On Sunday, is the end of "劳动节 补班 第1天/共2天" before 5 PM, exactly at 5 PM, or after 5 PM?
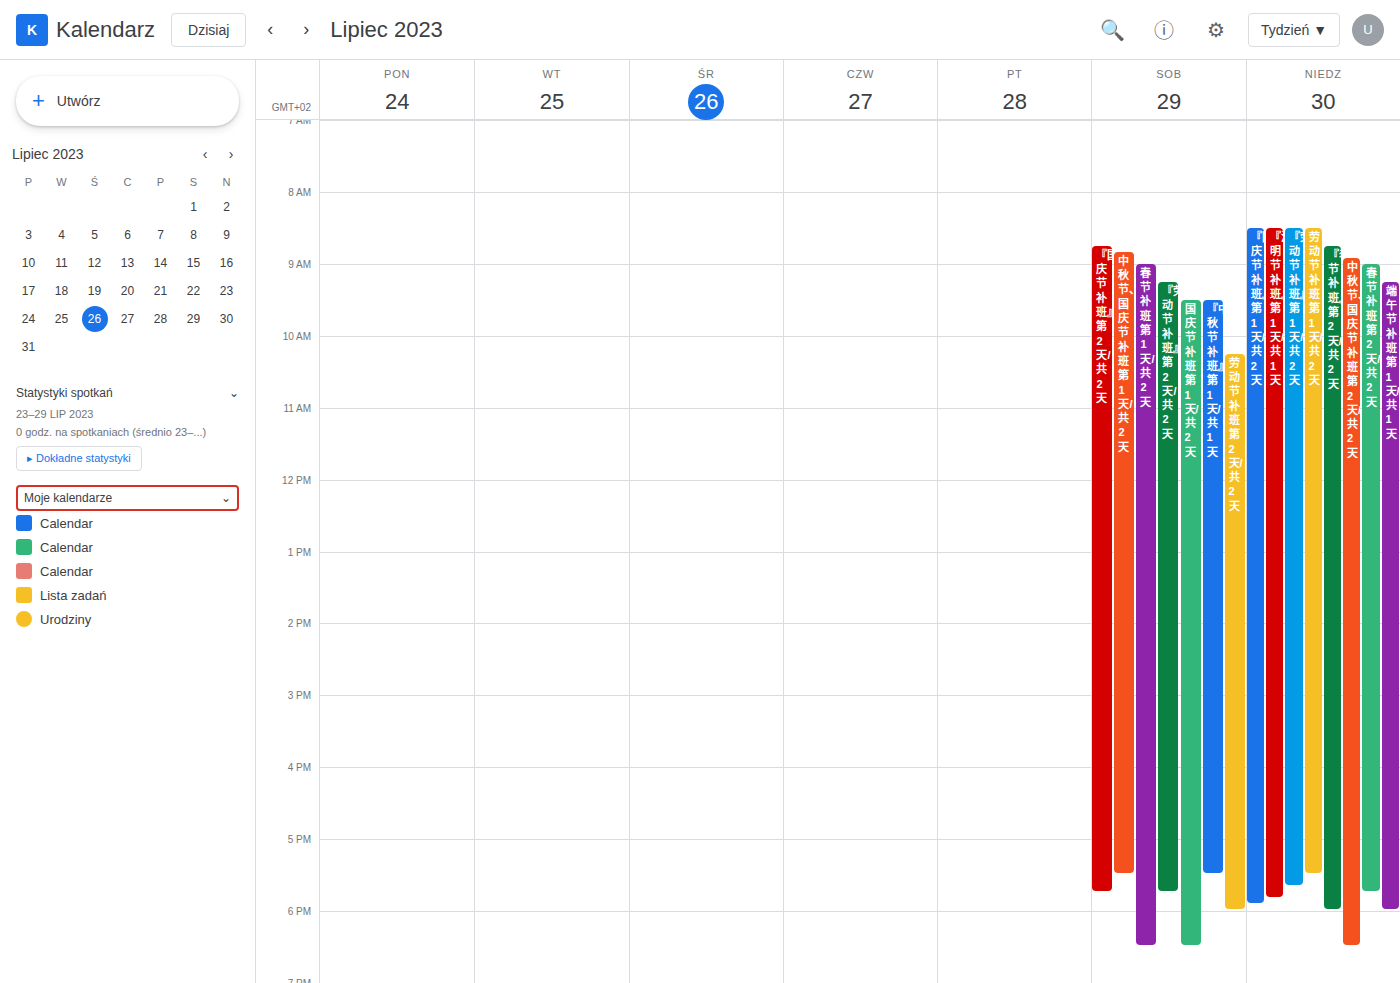
5:30 PM -- after 5 PM, 30 minutes below the 5 PM line.